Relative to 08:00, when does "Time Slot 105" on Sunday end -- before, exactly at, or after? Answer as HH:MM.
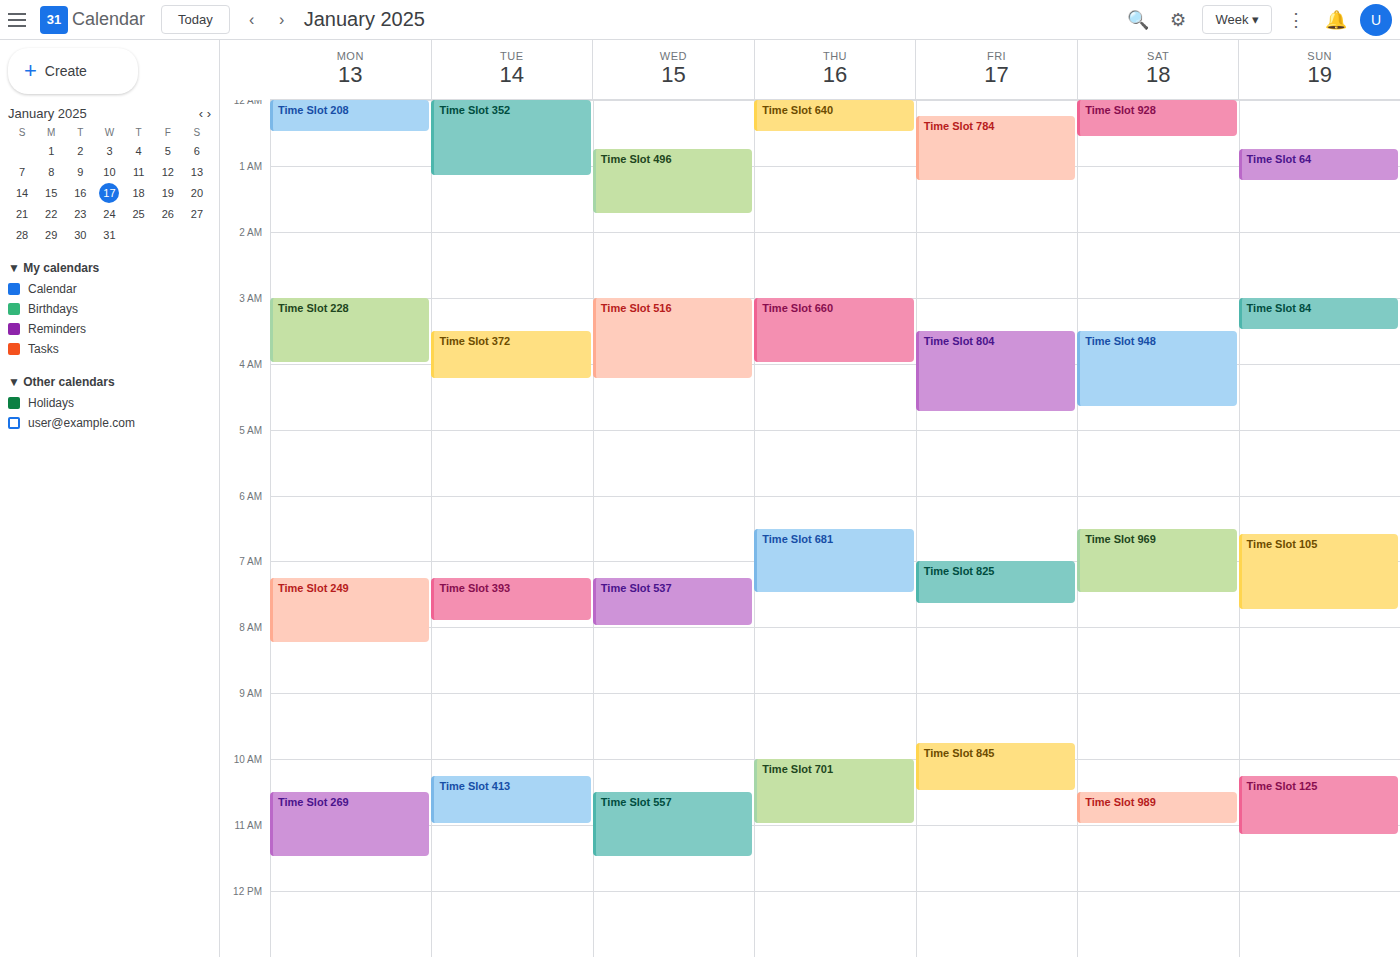
07:45 -- before 08:00, 15 minutes above the 08:00 line.